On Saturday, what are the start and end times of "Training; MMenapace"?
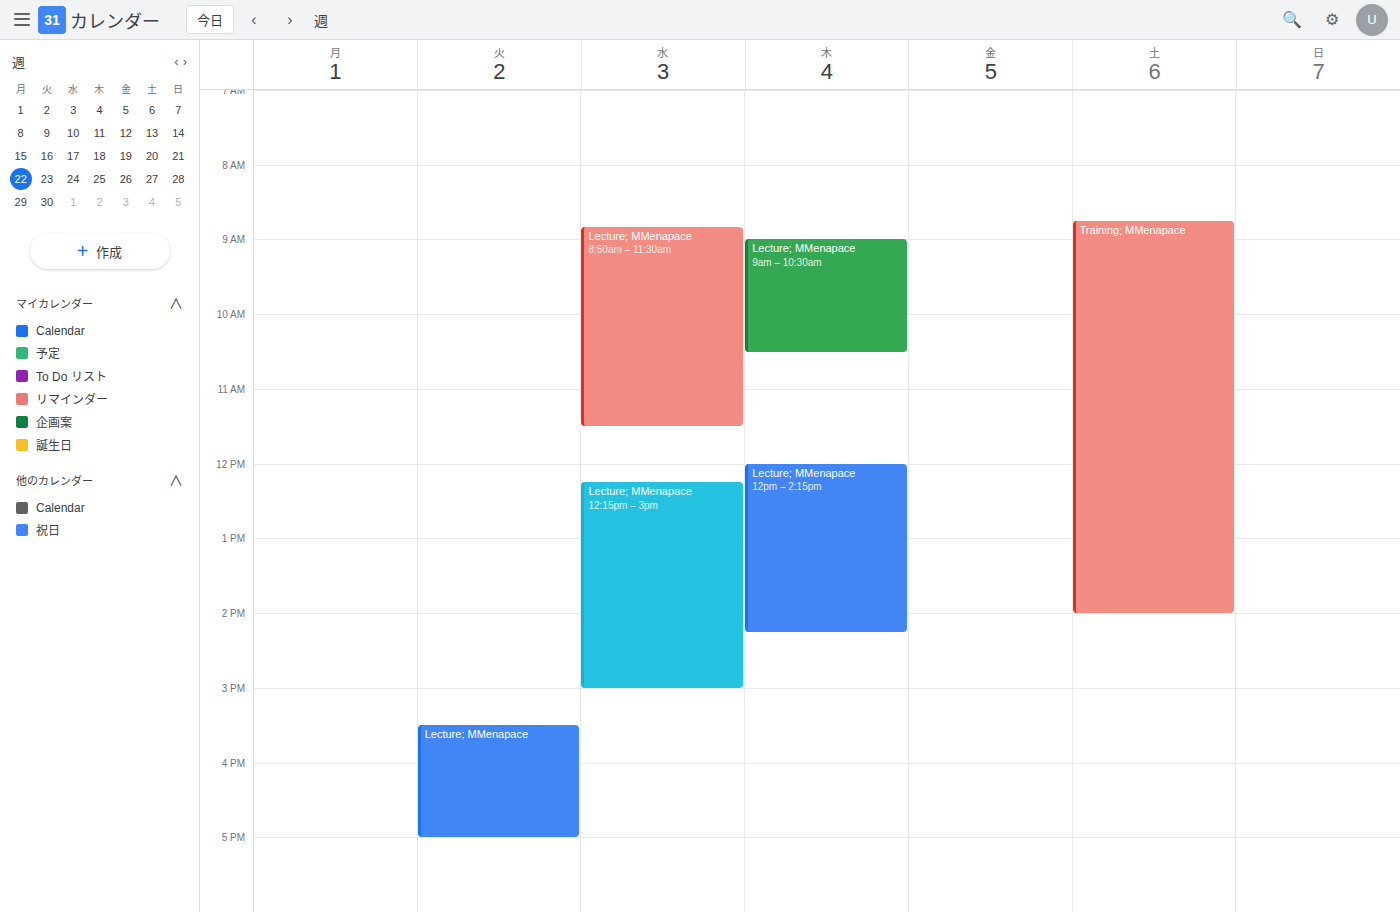
8:45 AM to 2:00 PM